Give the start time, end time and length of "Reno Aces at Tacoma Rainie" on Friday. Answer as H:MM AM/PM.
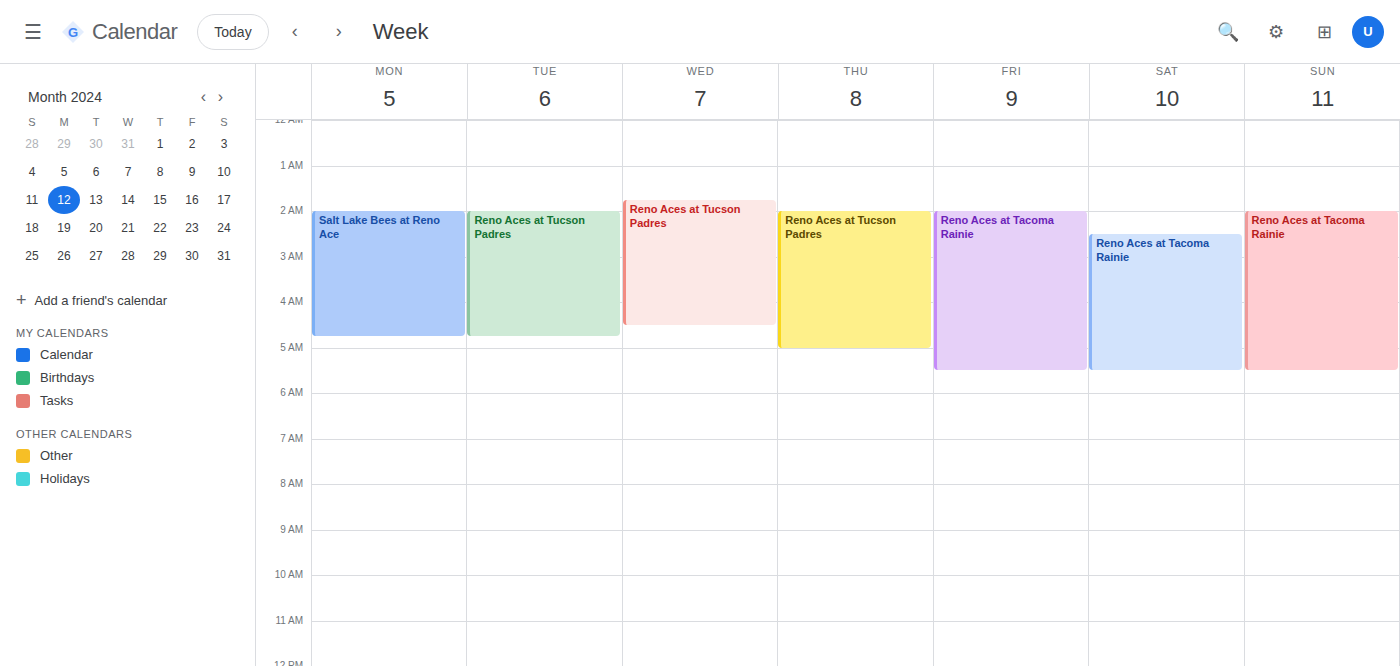
2:00 AM to 5:30 AM, 3 hours 30 minutes